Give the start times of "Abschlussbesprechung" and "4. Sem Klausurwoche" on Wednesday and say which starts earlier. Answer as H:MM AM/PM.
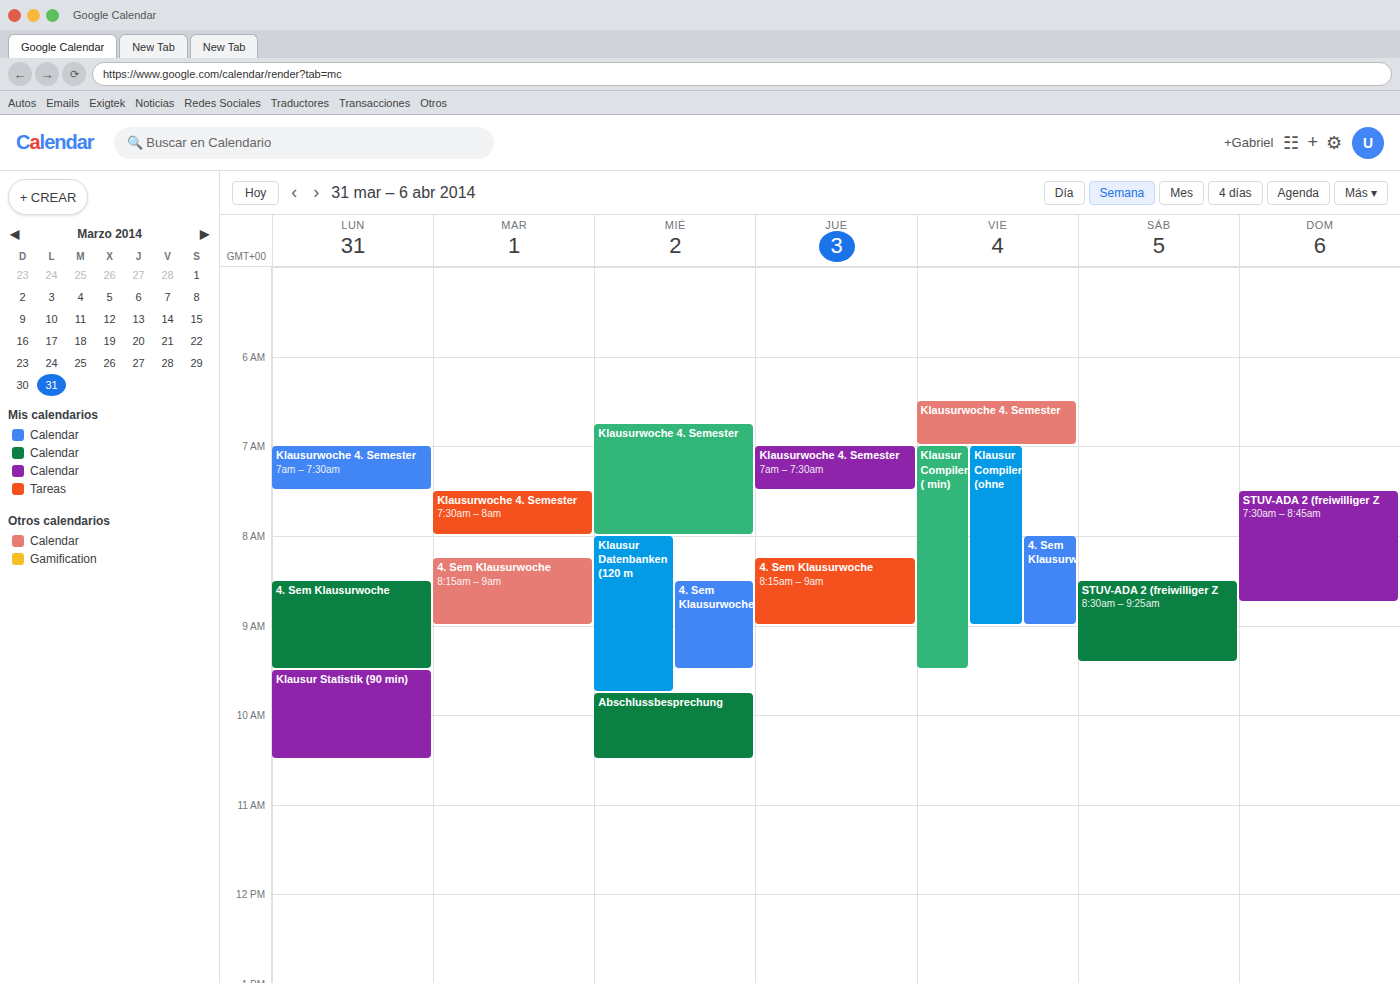
"4. Sem Klausurwoche" 8:30 AM; "Abschlussbesprechung" 9:45 AM.